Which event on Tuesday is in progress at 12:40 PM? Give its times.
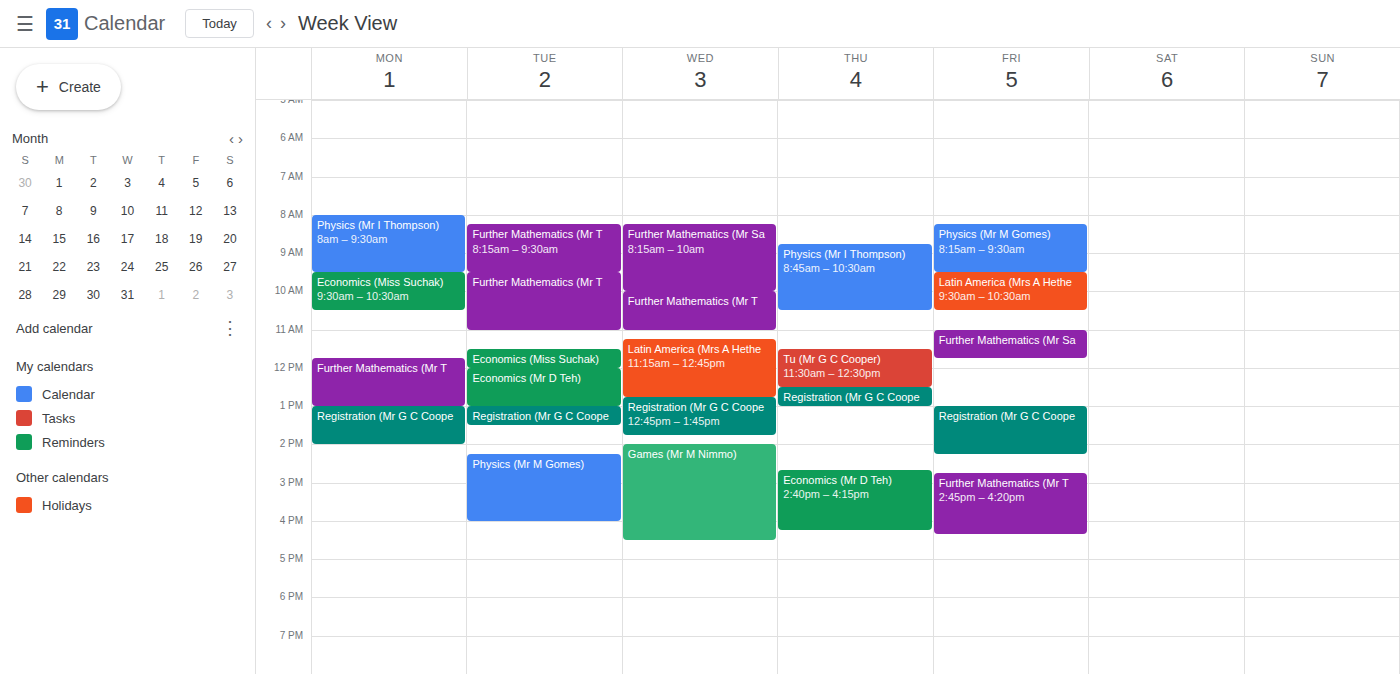
"Economics (Mr D Teh)", 12:00 PM to 1:00 PM